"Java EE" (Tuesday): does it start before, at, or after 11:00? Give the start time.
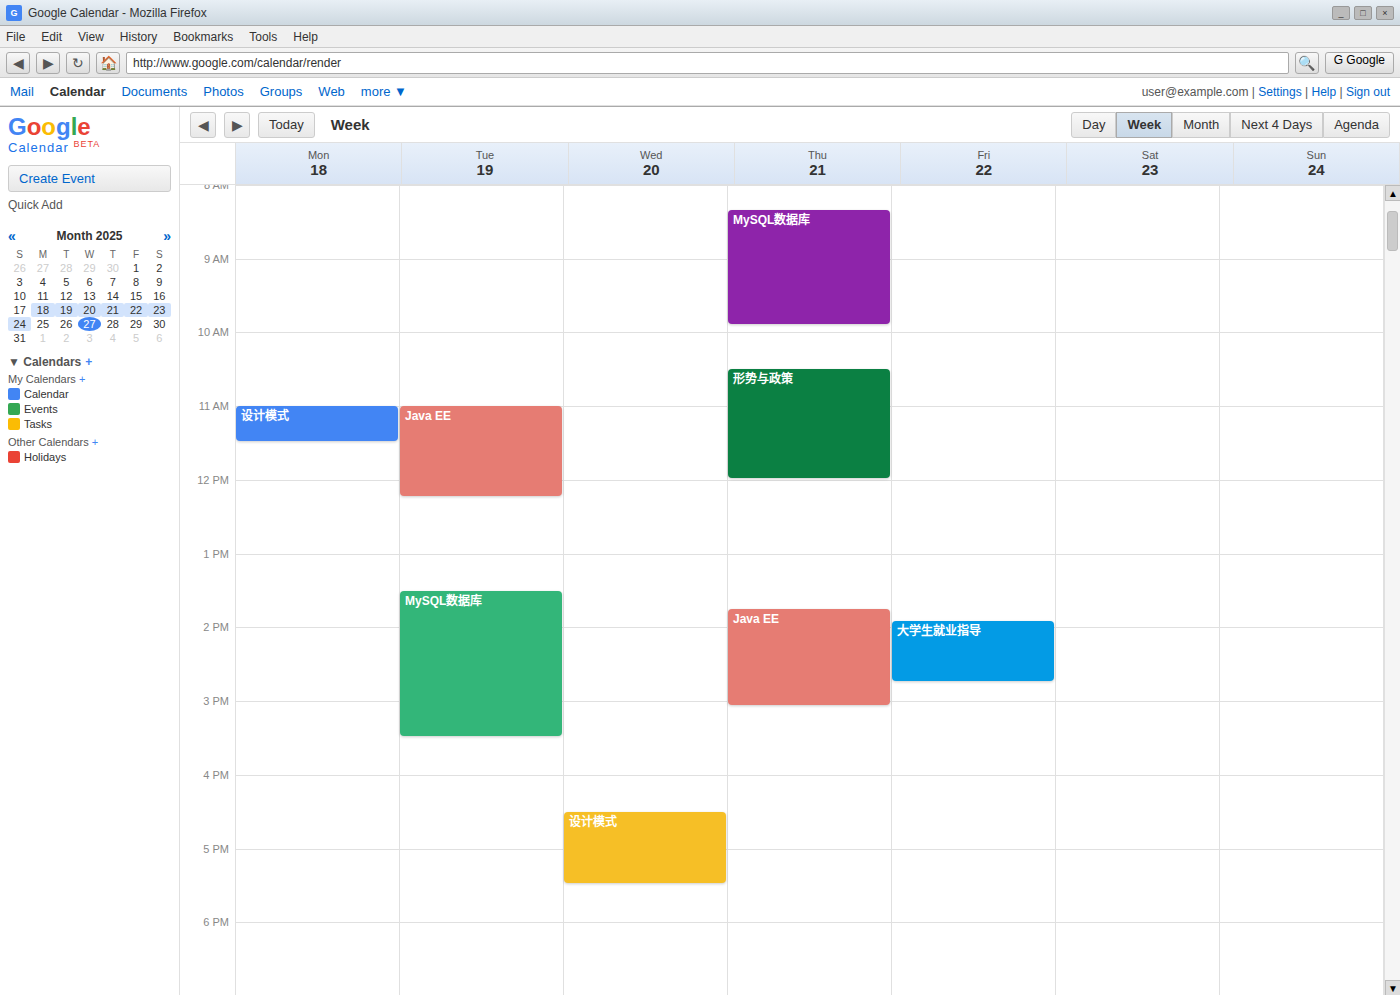
11:00 -- exactly at 11:00, on the 11:00 line.